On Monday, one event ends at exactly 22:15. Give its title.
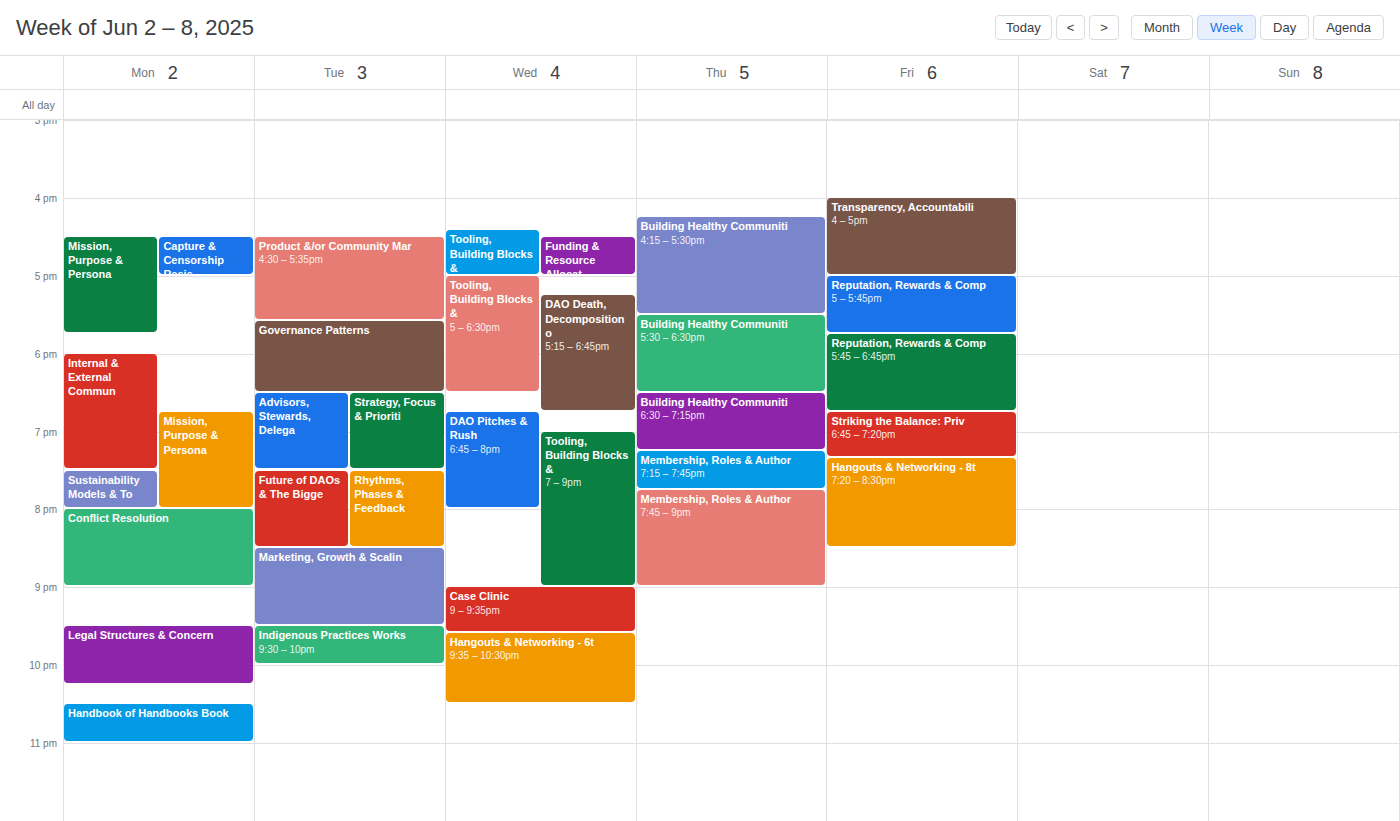
"Legal Structures & Concern"